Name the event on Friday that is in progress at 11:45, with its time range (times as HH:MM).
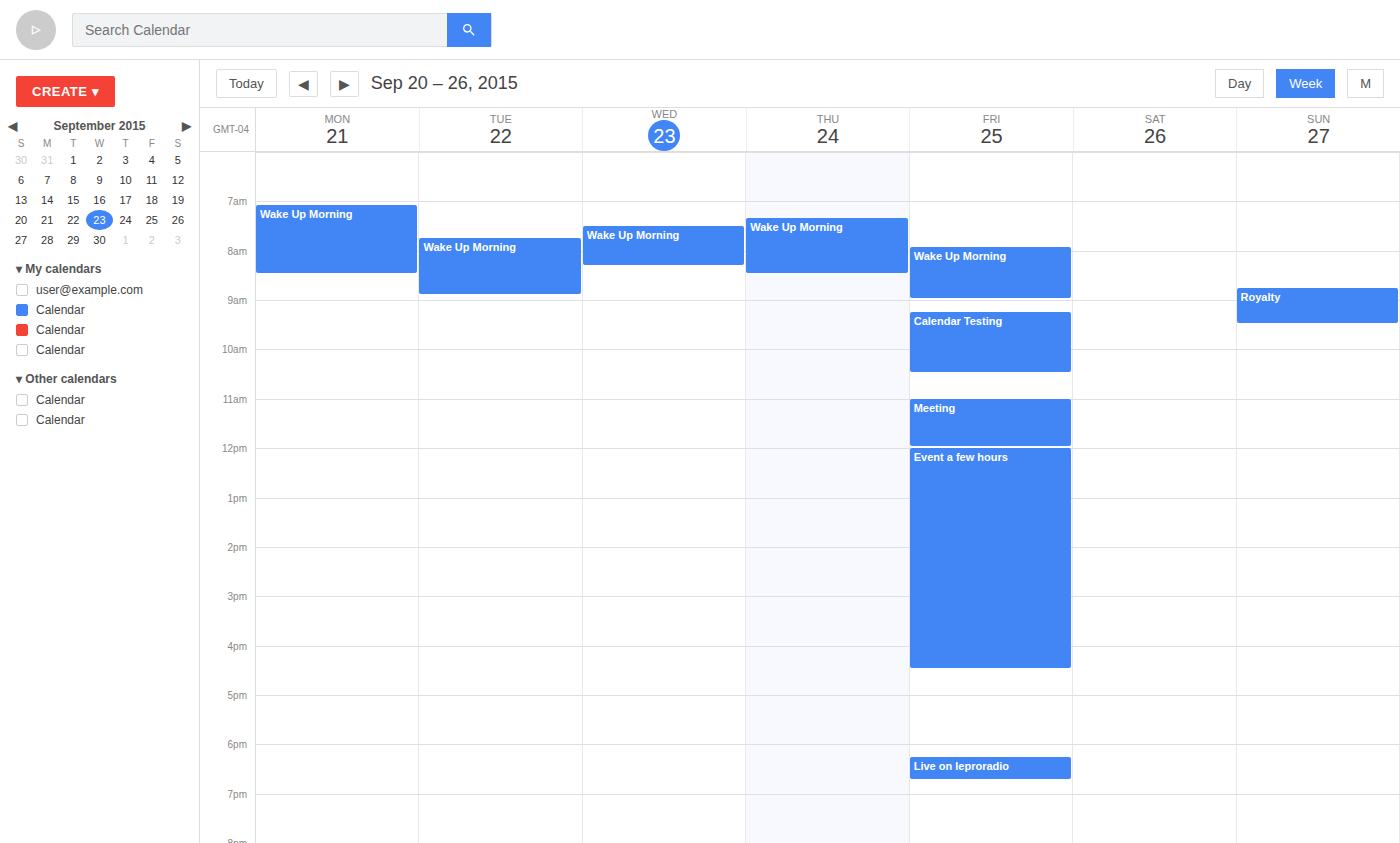
"Meeting", 11:00 to 12:00